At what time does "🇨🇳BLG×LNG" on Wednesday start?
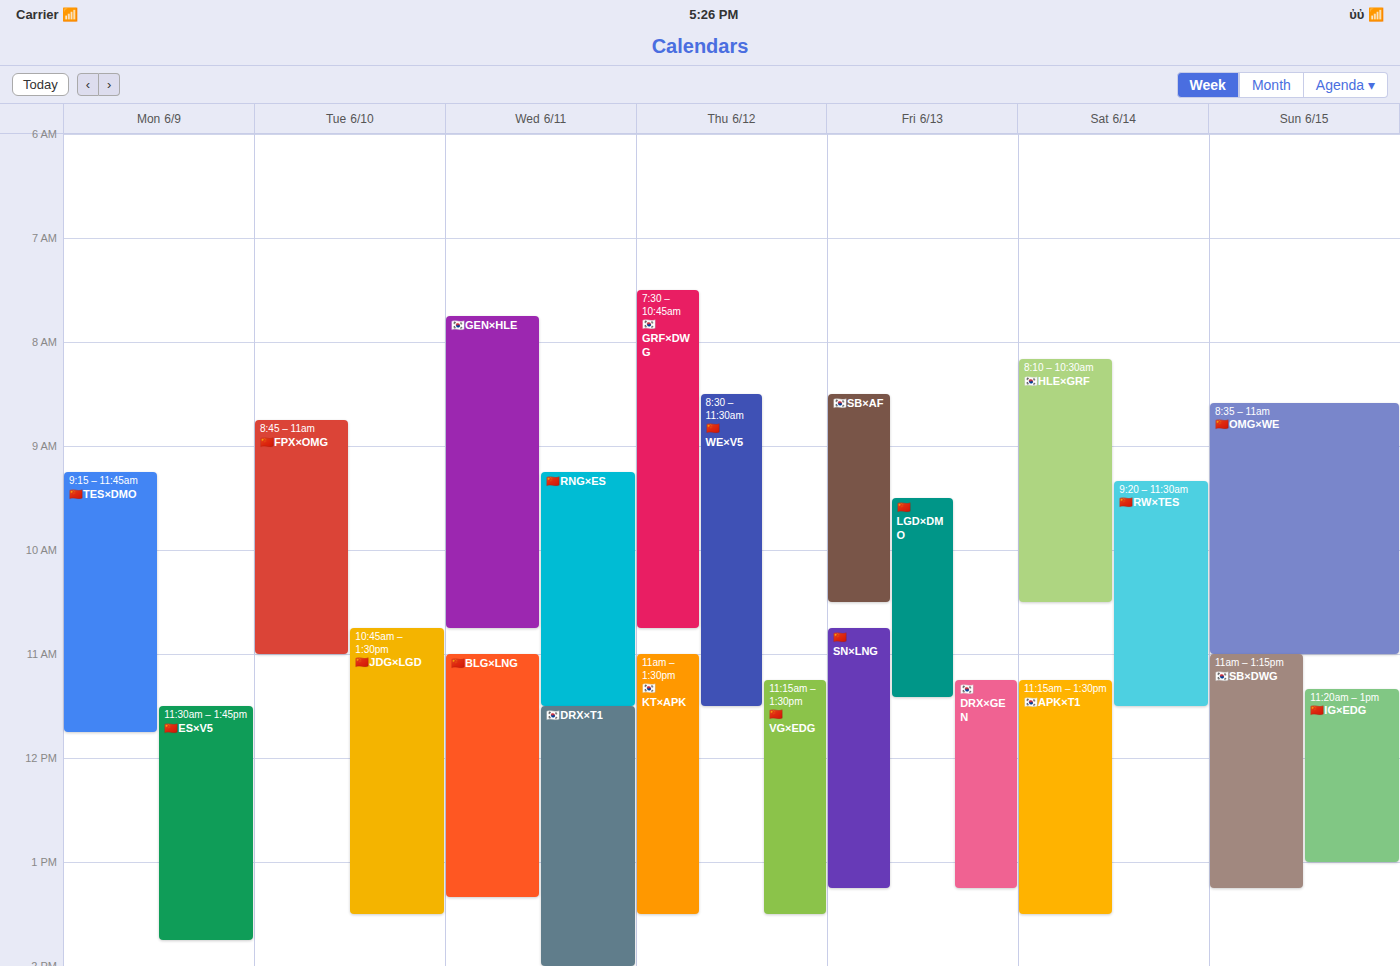
11:00 AM